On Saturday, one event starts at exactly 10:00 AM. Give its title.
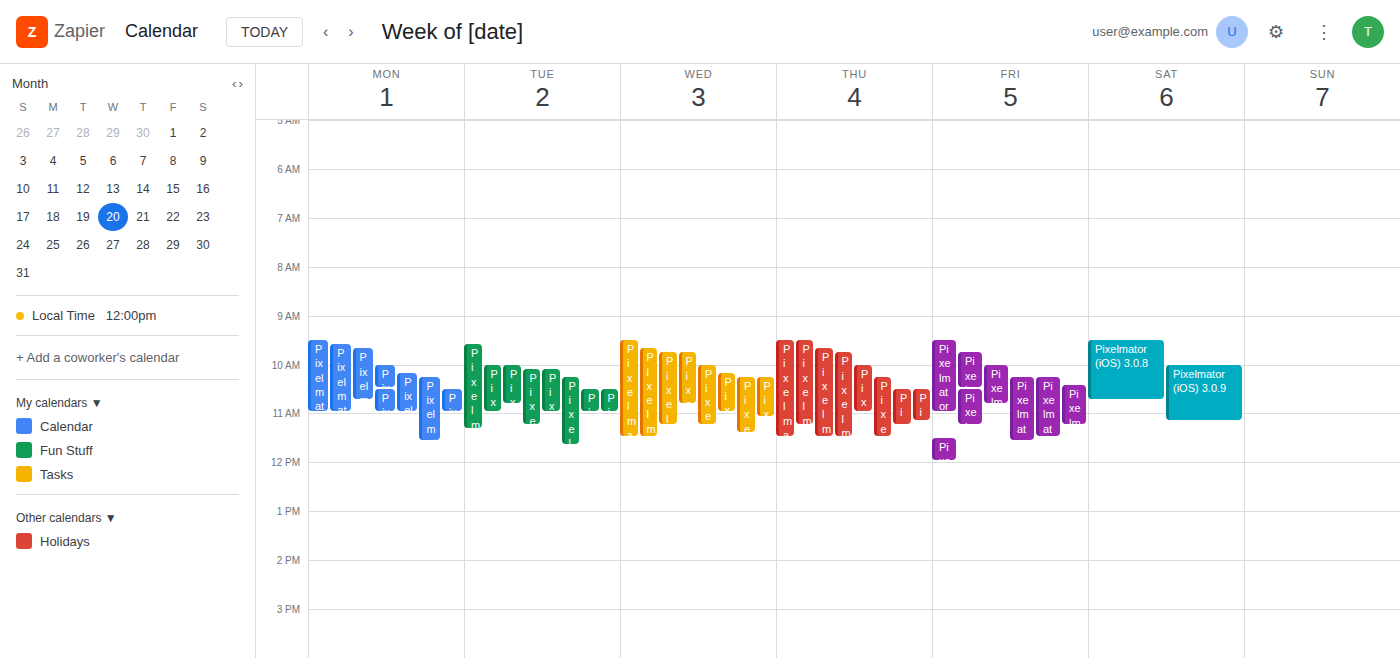
"Pixelmator (iOS) 3.0.9"